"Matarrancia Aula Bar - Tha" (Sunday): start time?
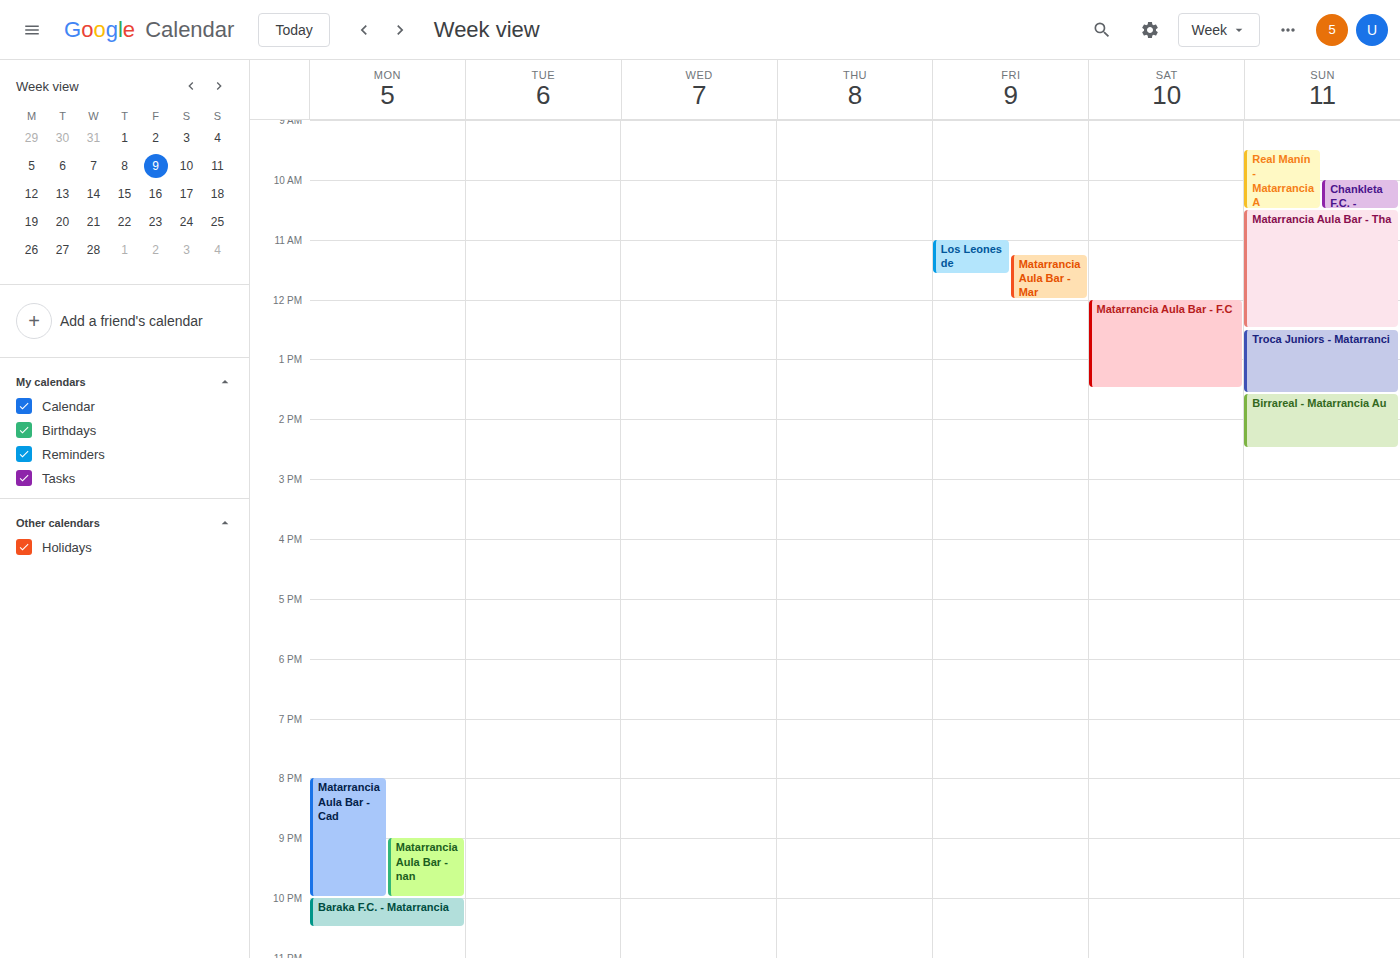
10:30